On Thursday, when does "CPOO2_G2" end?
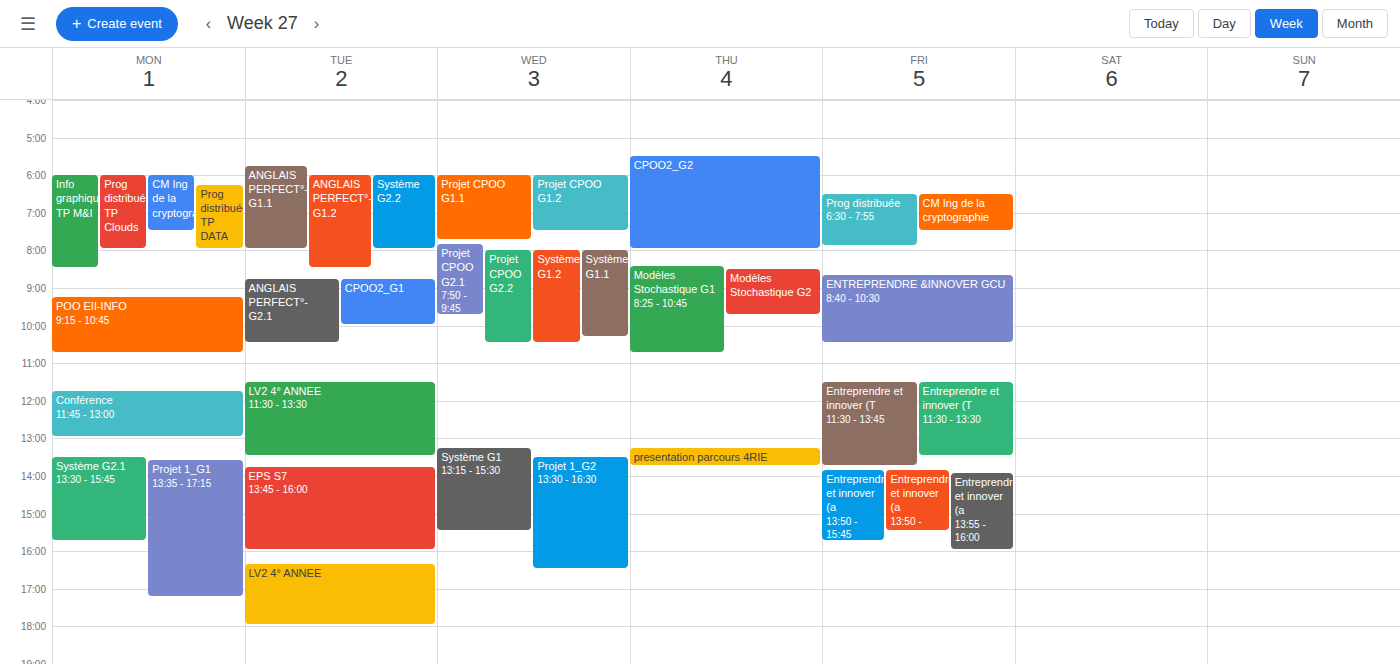
8:00 AM